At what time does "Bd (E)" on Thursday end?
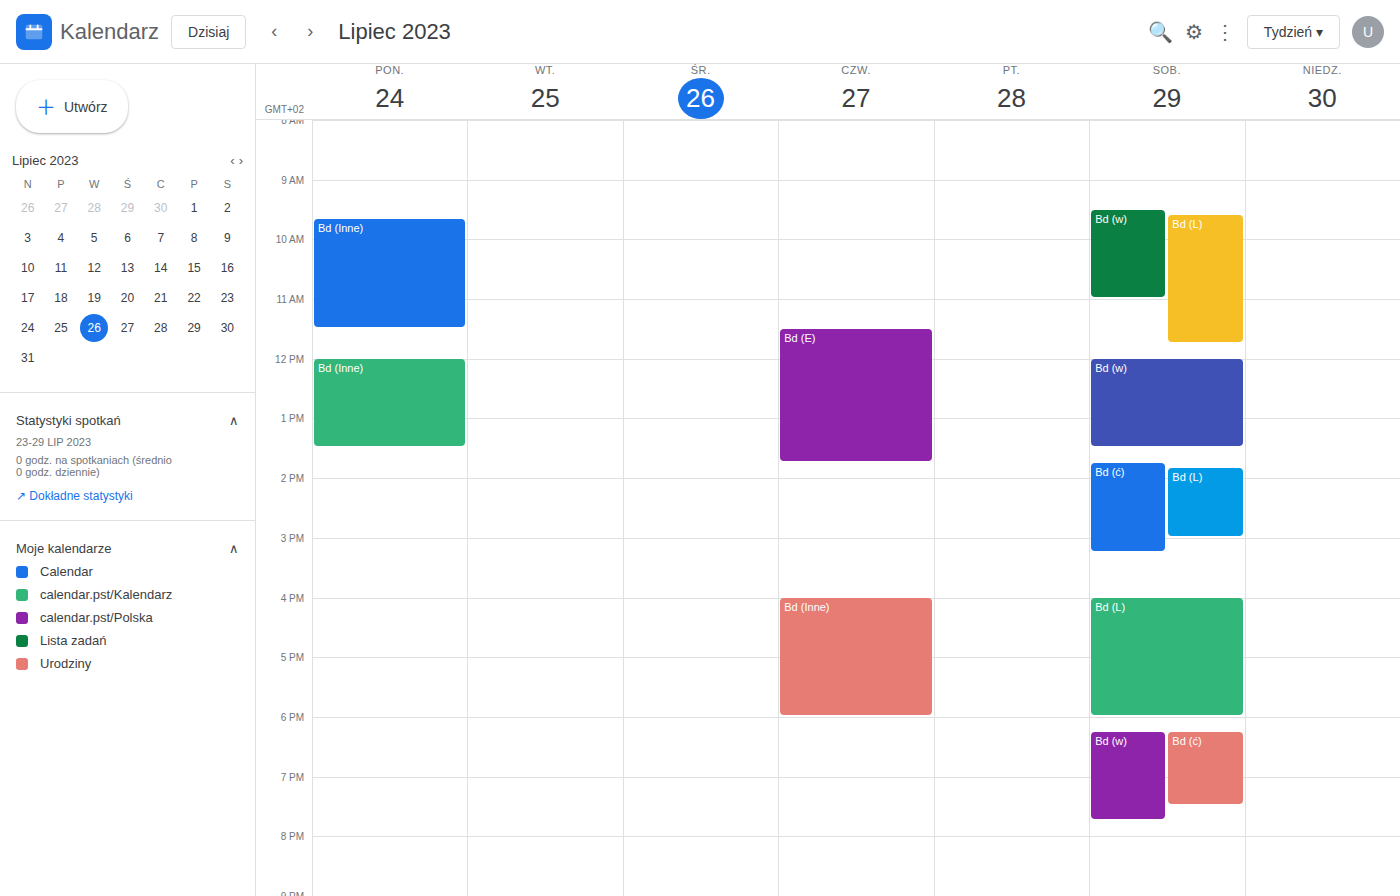
1:45 PM